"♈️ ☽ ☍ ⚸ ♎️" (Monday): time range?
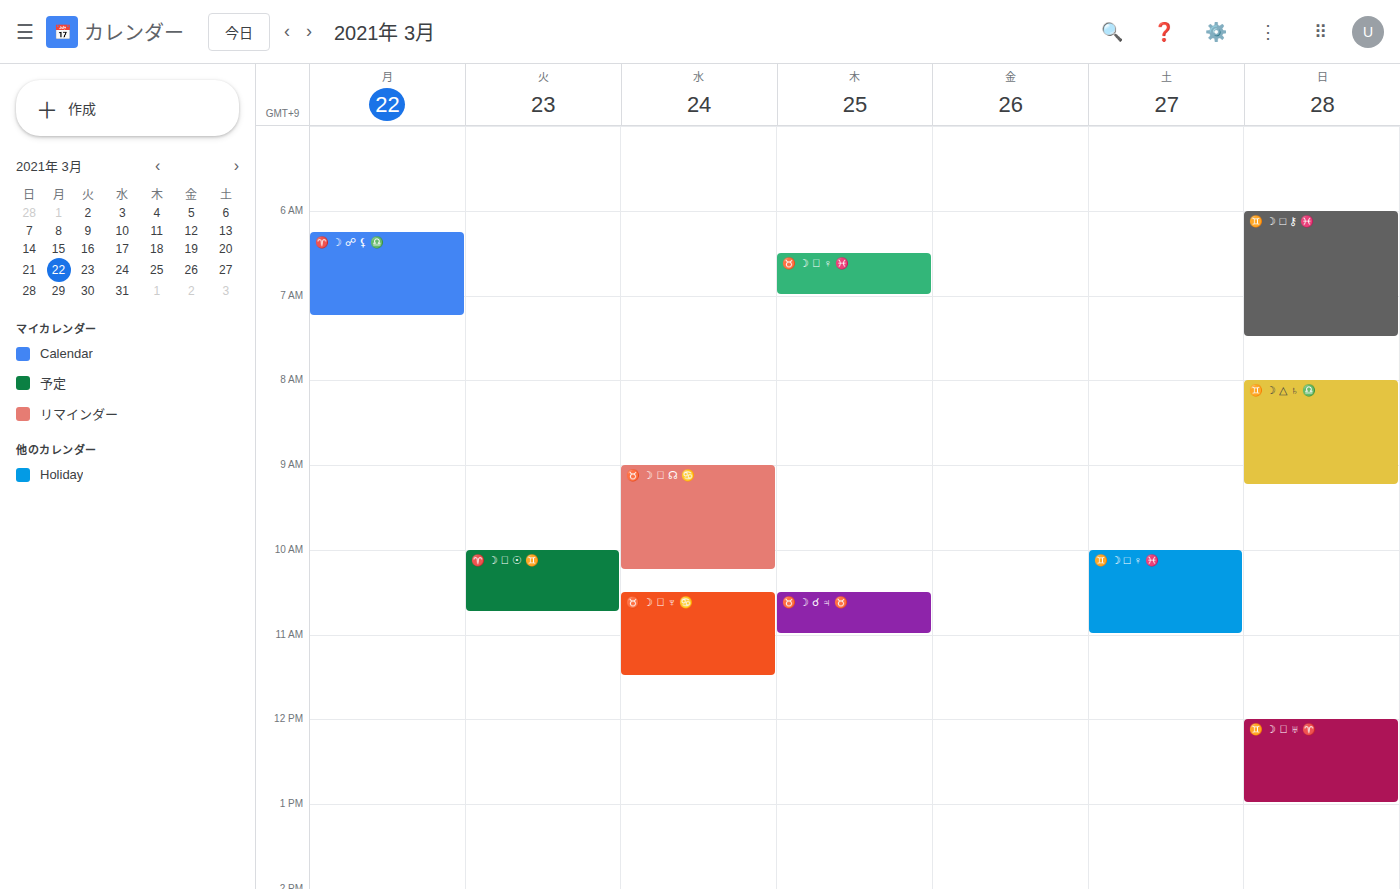
6:15 AM to 7:15 AM